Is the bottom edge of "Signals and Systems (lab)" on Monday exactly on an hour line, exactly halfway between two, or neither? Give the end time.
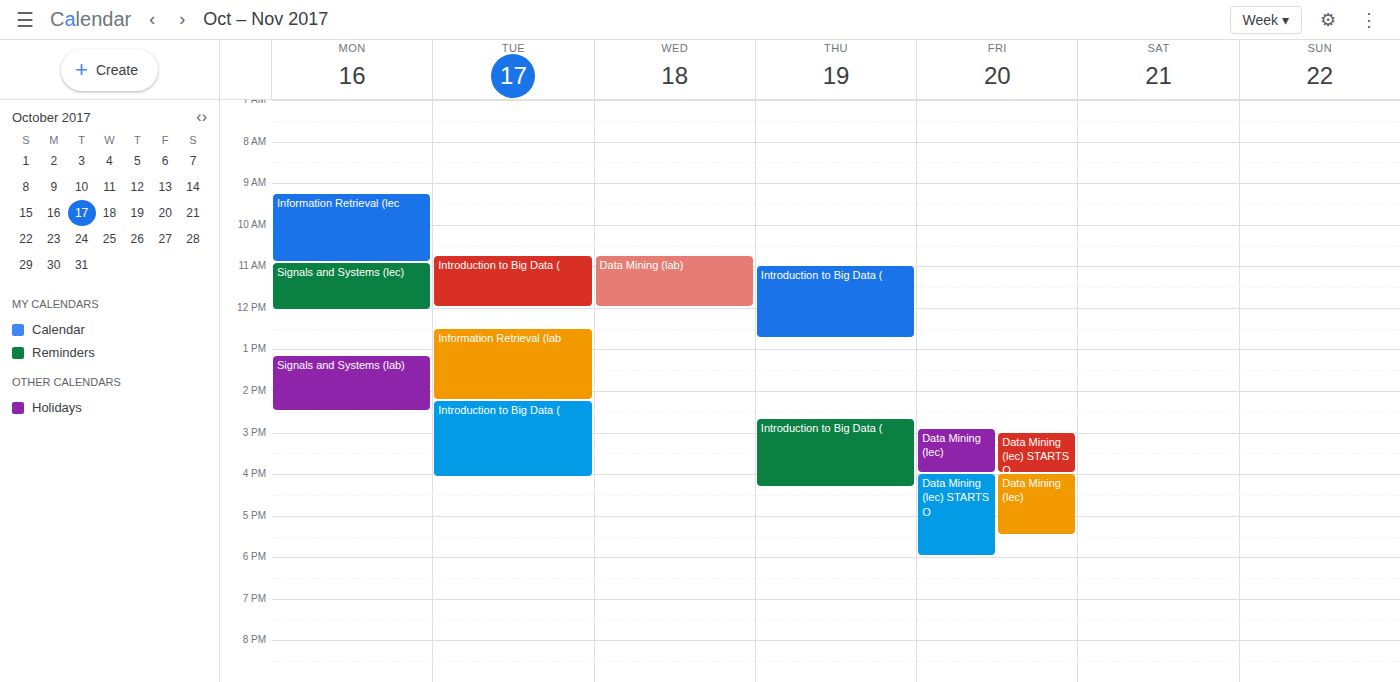
2:30 PM -- halfway between the 2 PM and 3 PM lines.